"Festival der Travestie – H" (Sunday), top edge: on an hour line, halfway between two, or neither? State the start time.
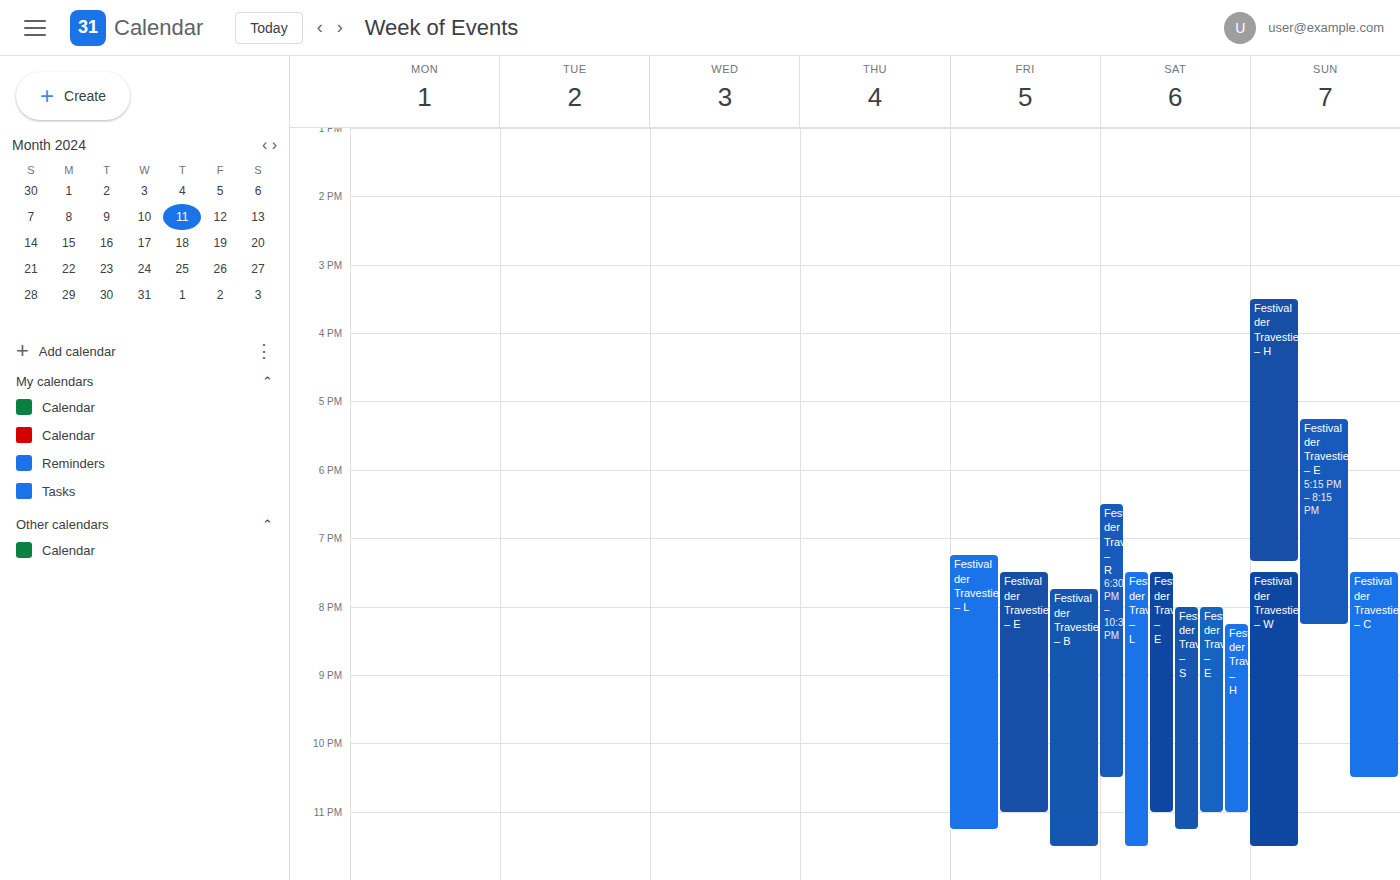
3:30 PM -- halfway between the 3 PM and 4 PM lines.